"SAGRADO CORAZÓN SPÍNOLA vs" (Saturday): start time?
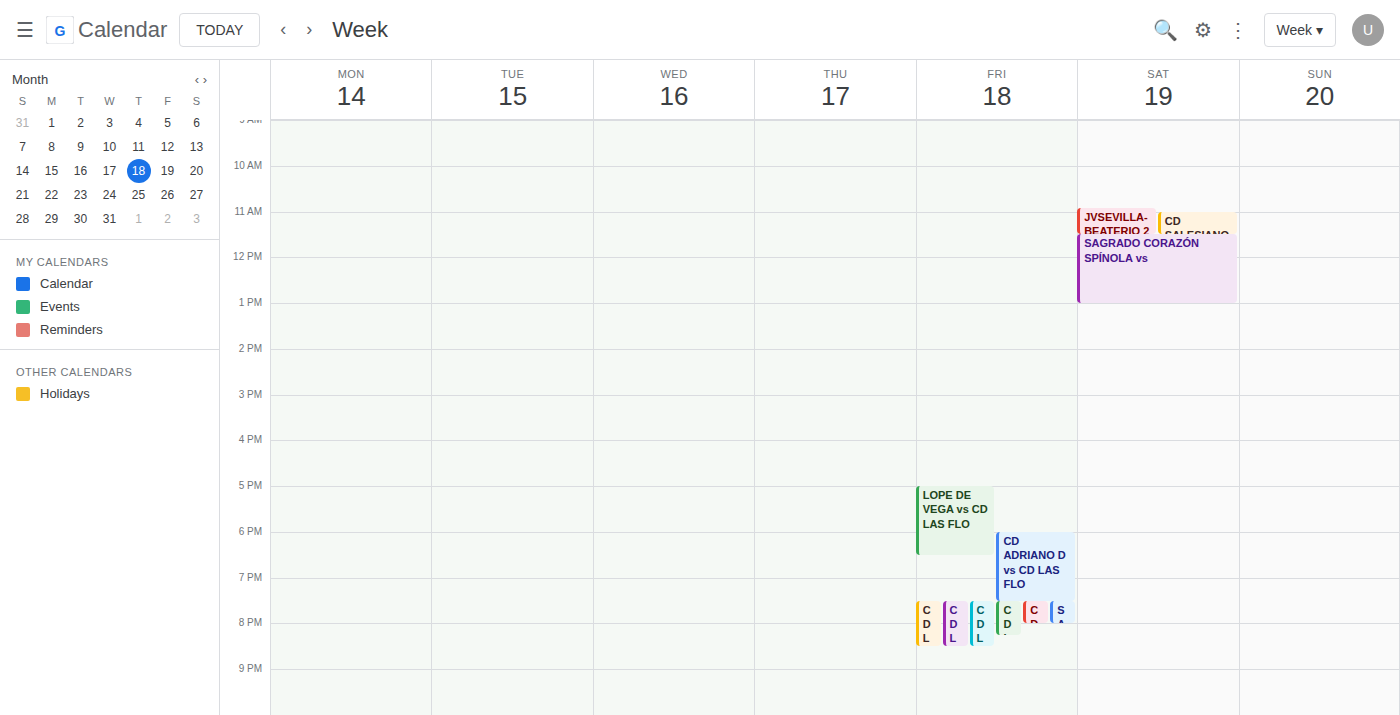
11:30 AM